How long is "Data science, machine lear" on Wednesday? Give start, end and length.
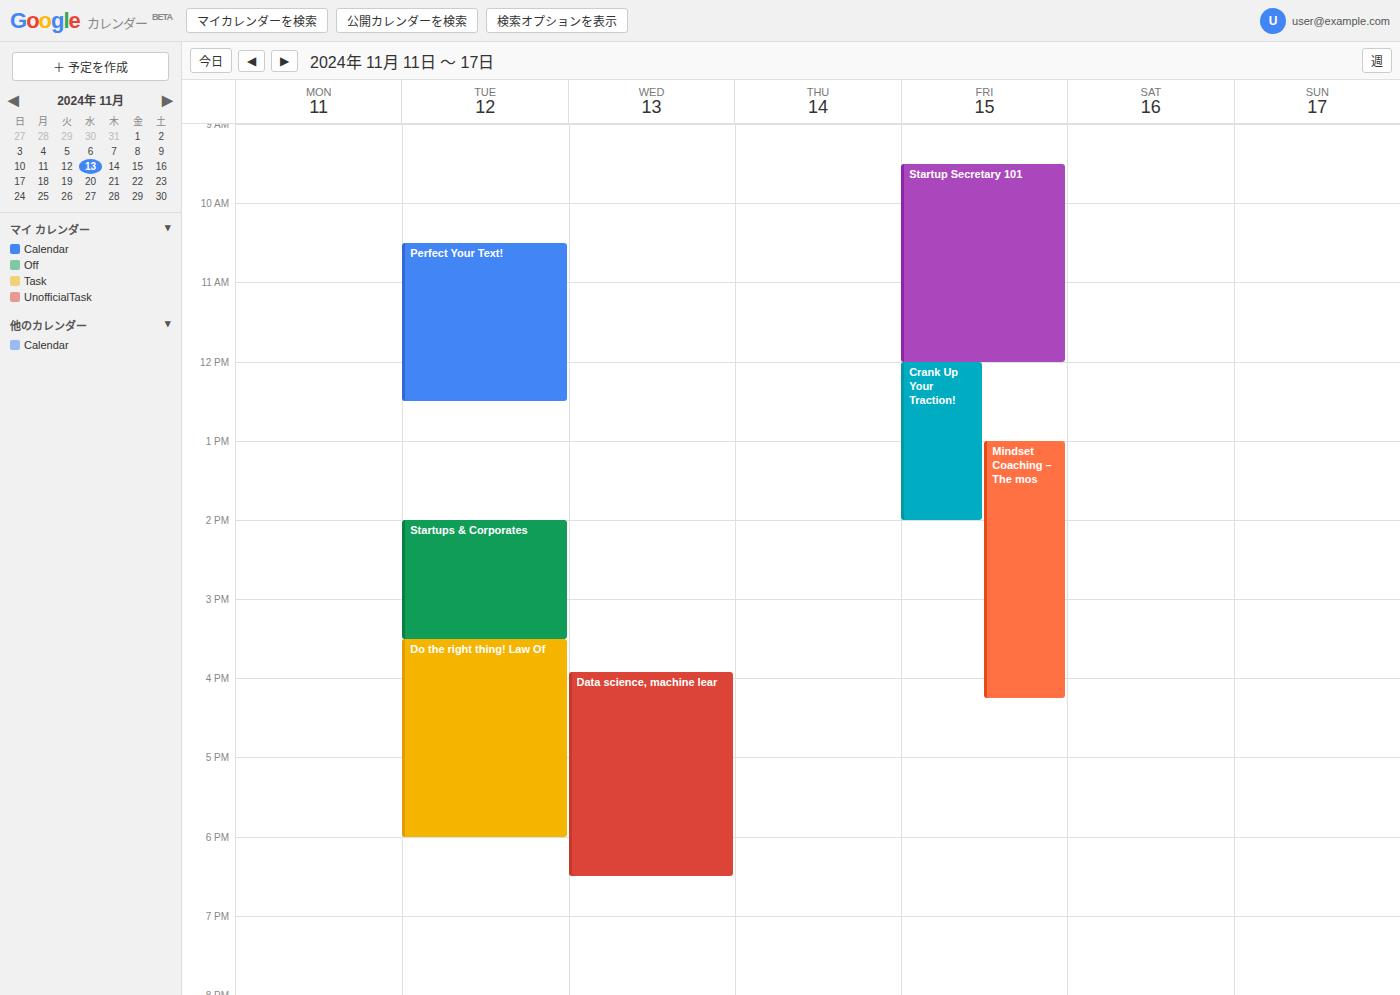
3:55 PM to 6:30 PM, 2 hours 35 minutes